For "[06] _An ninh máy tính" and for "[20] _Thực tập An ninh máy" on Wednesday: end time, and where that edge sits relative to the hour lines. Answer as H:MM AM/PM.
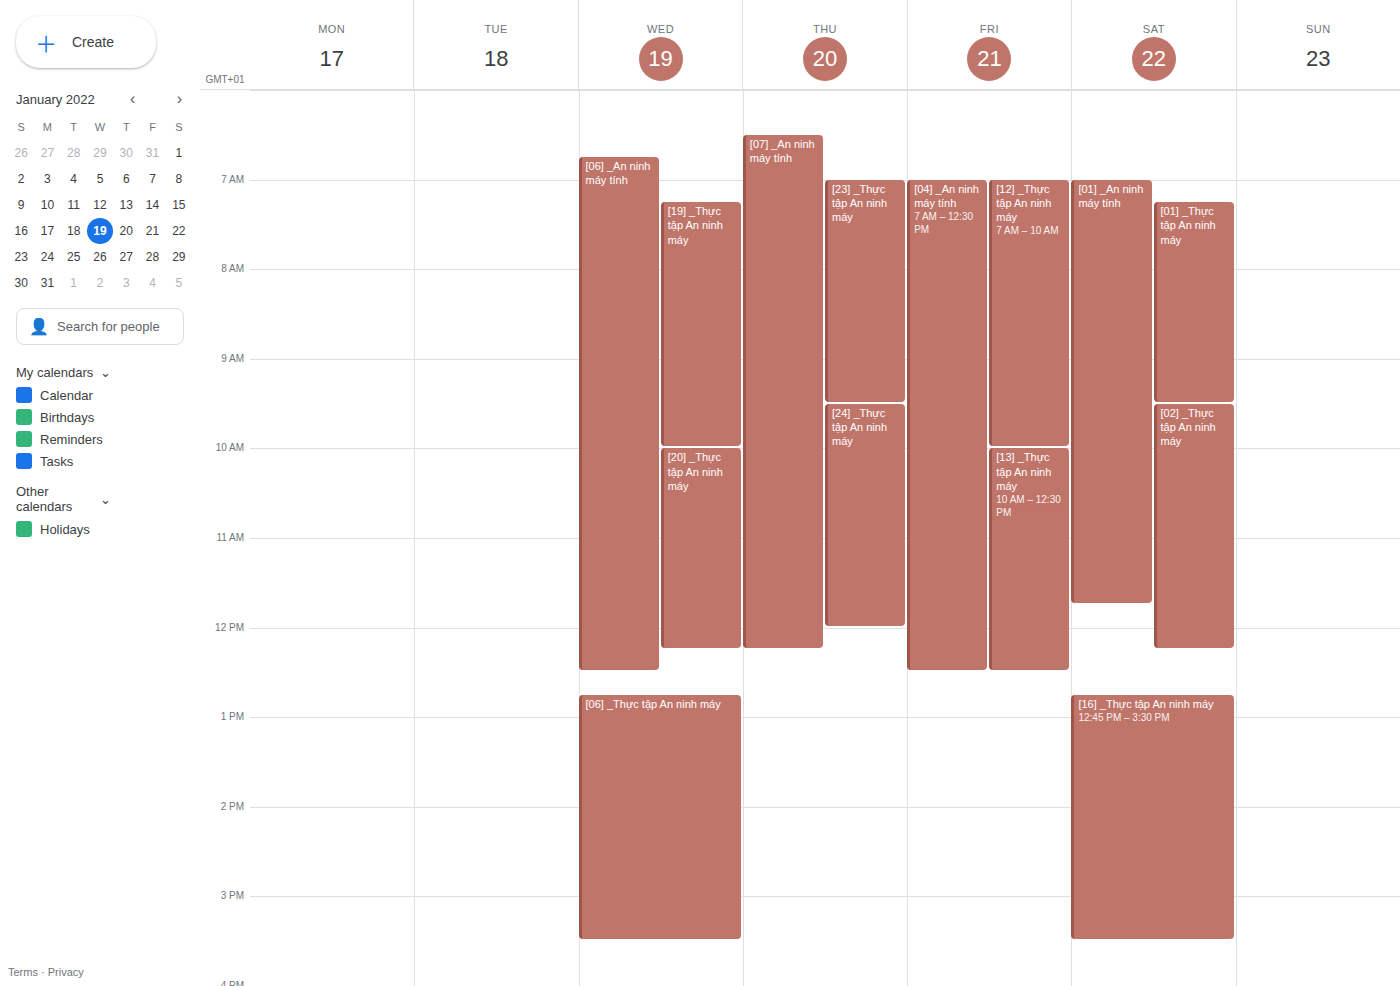
"[06] _An ninh máy tính": 12:30 PM, halfway between the 12 PM and 1 PM lines. "[20] _Thực tập An ninh máy": 12:15 PM, neither: a quarter of the way from the 12 PM line to the 1 PM line.